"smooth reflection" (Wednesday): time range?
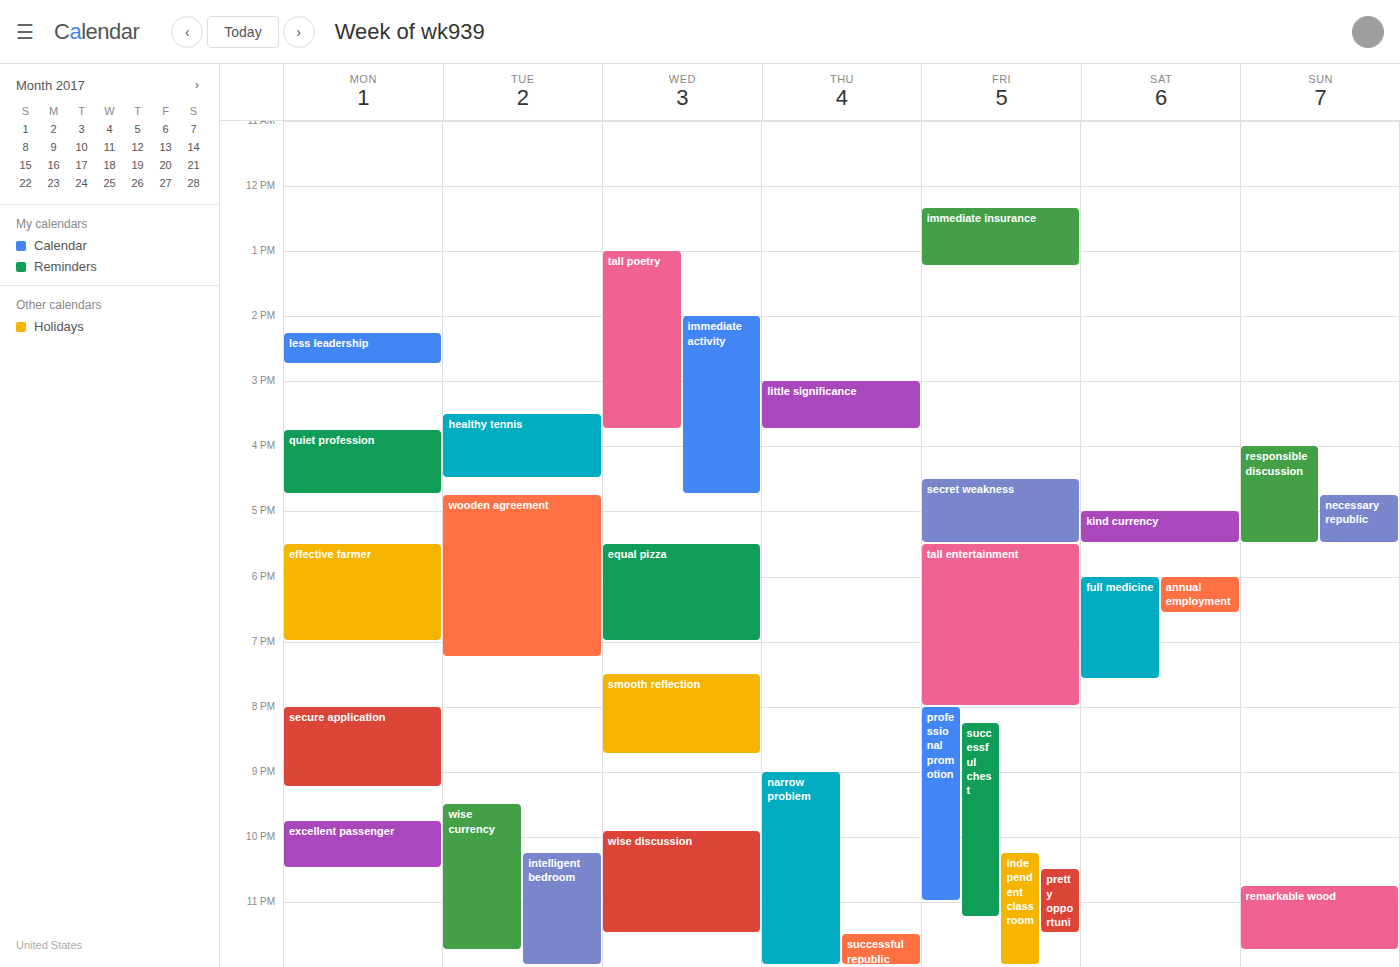
7:30 PM to 8:45 PM